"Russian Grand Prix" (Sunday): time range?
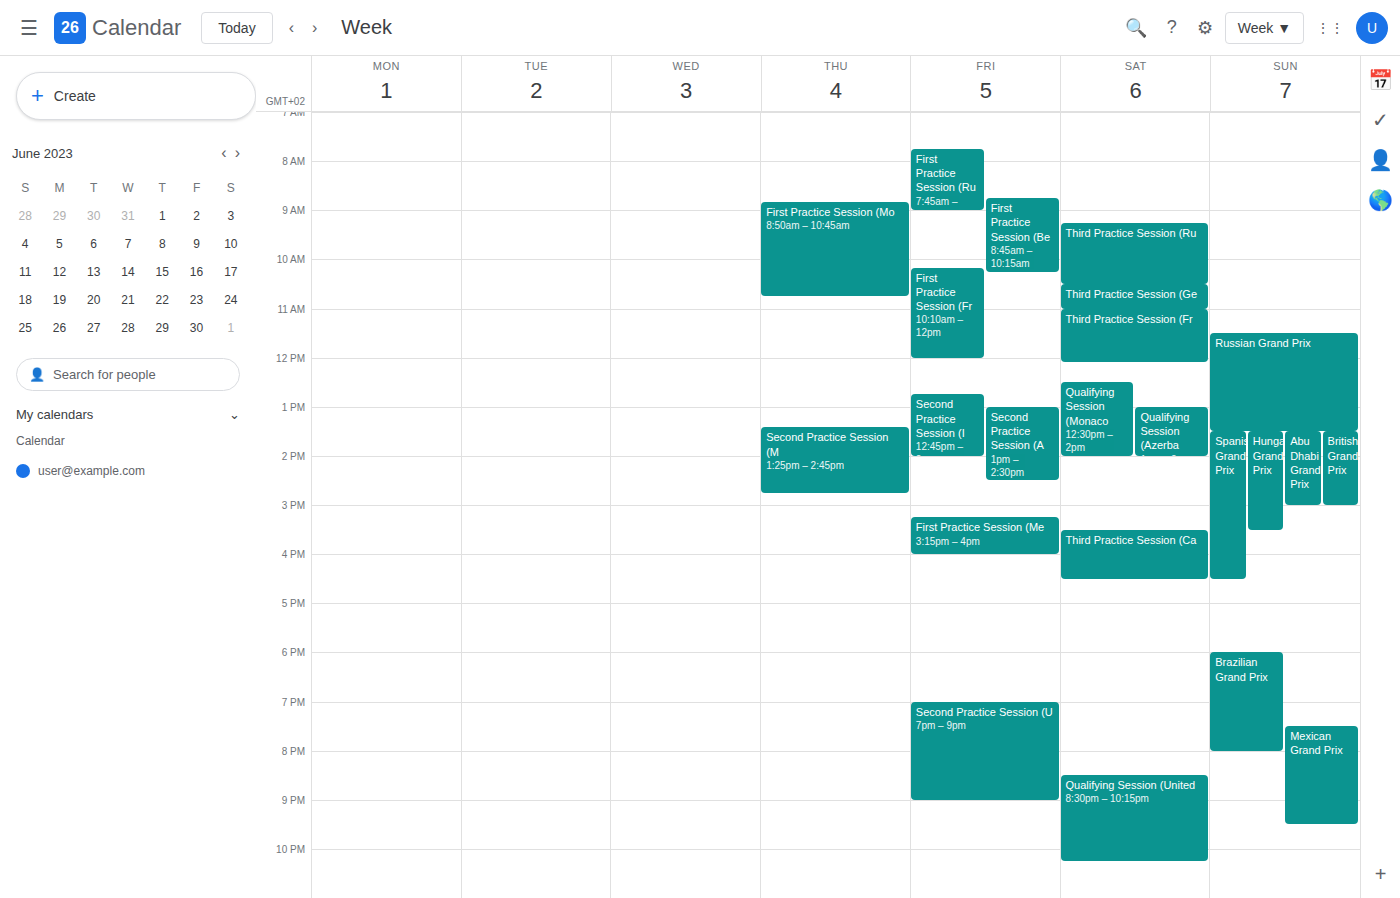
11:30 AM to 1:30 PM